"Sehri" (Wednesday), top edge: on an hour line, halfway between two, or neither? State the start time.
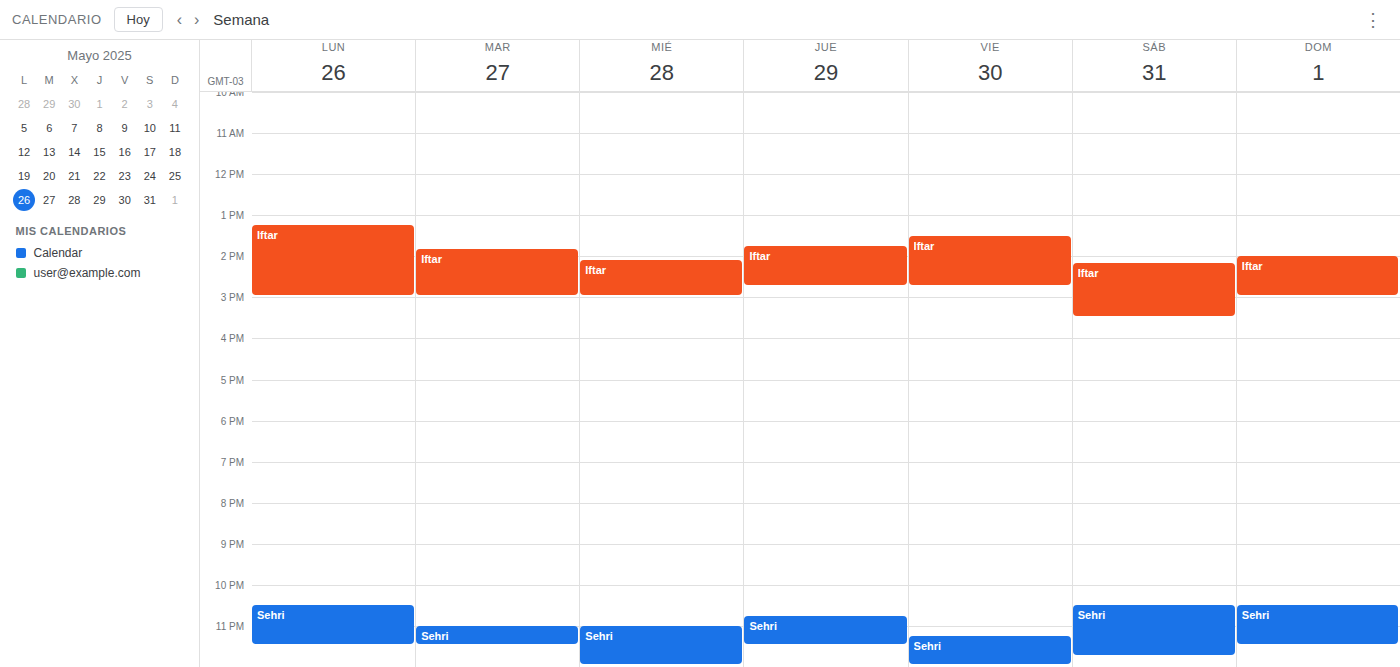
11:00 PM -- exactly on the 11 PM line.